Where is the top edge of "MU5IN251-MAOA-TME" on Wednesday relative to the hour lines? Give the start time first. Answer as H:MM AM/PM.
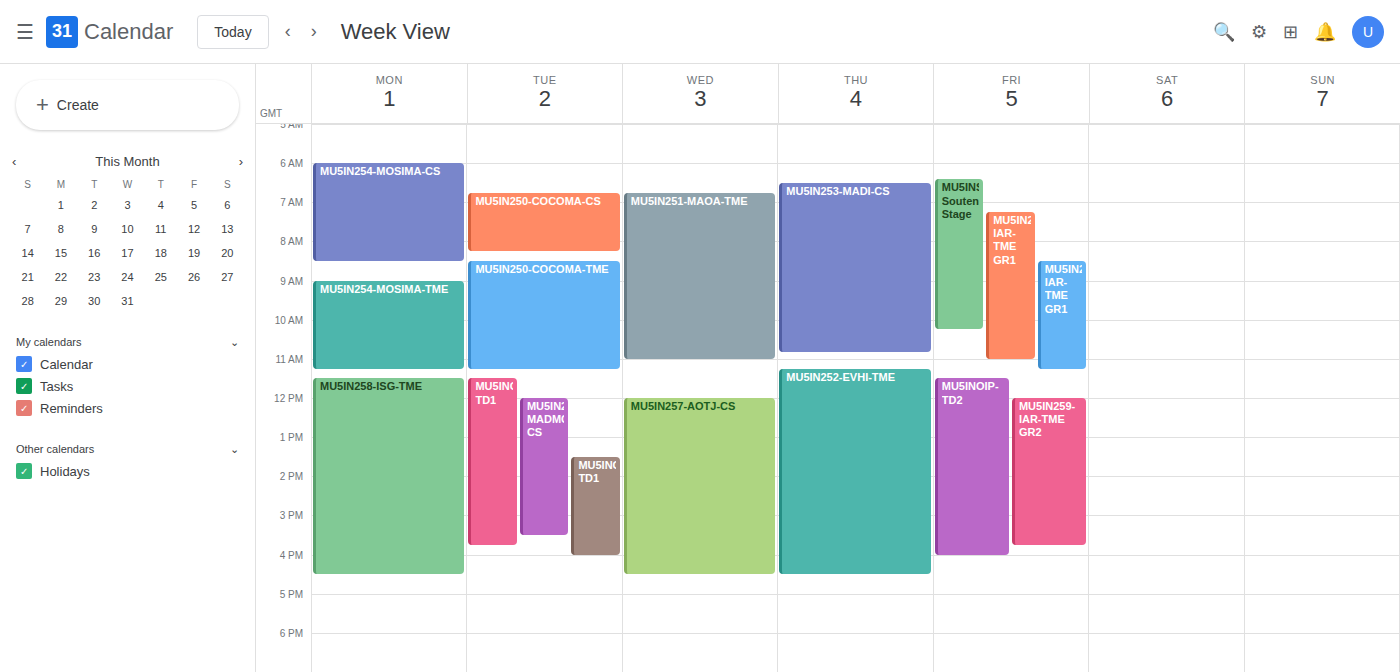
6:45 AM -- neither: three quarters of the way from the 6 AM line to the 7 AM line.